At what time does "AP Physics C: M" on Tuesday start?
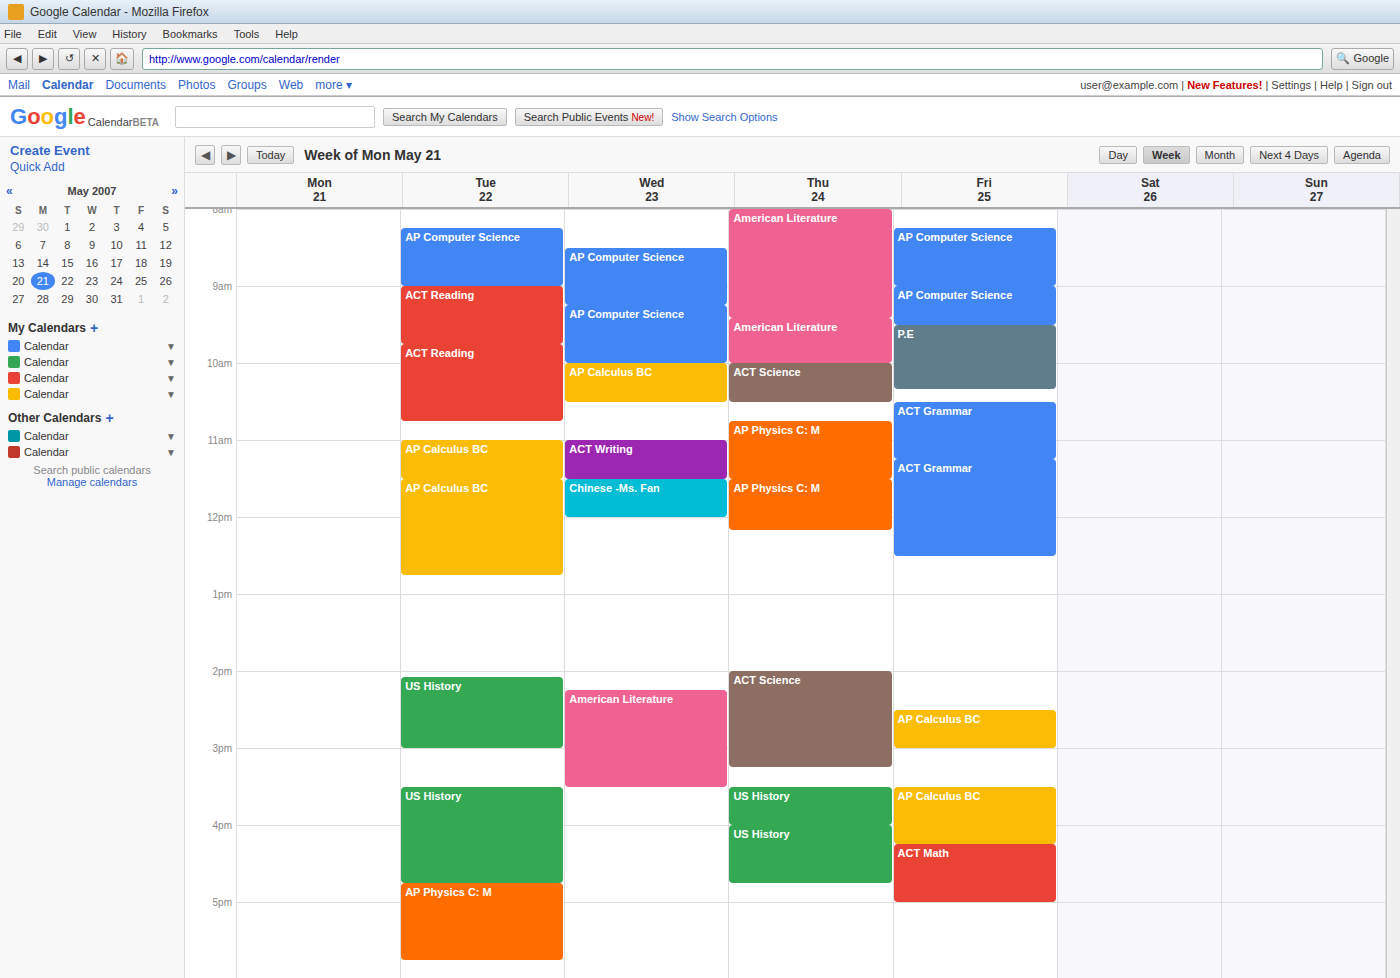
4:45 PM